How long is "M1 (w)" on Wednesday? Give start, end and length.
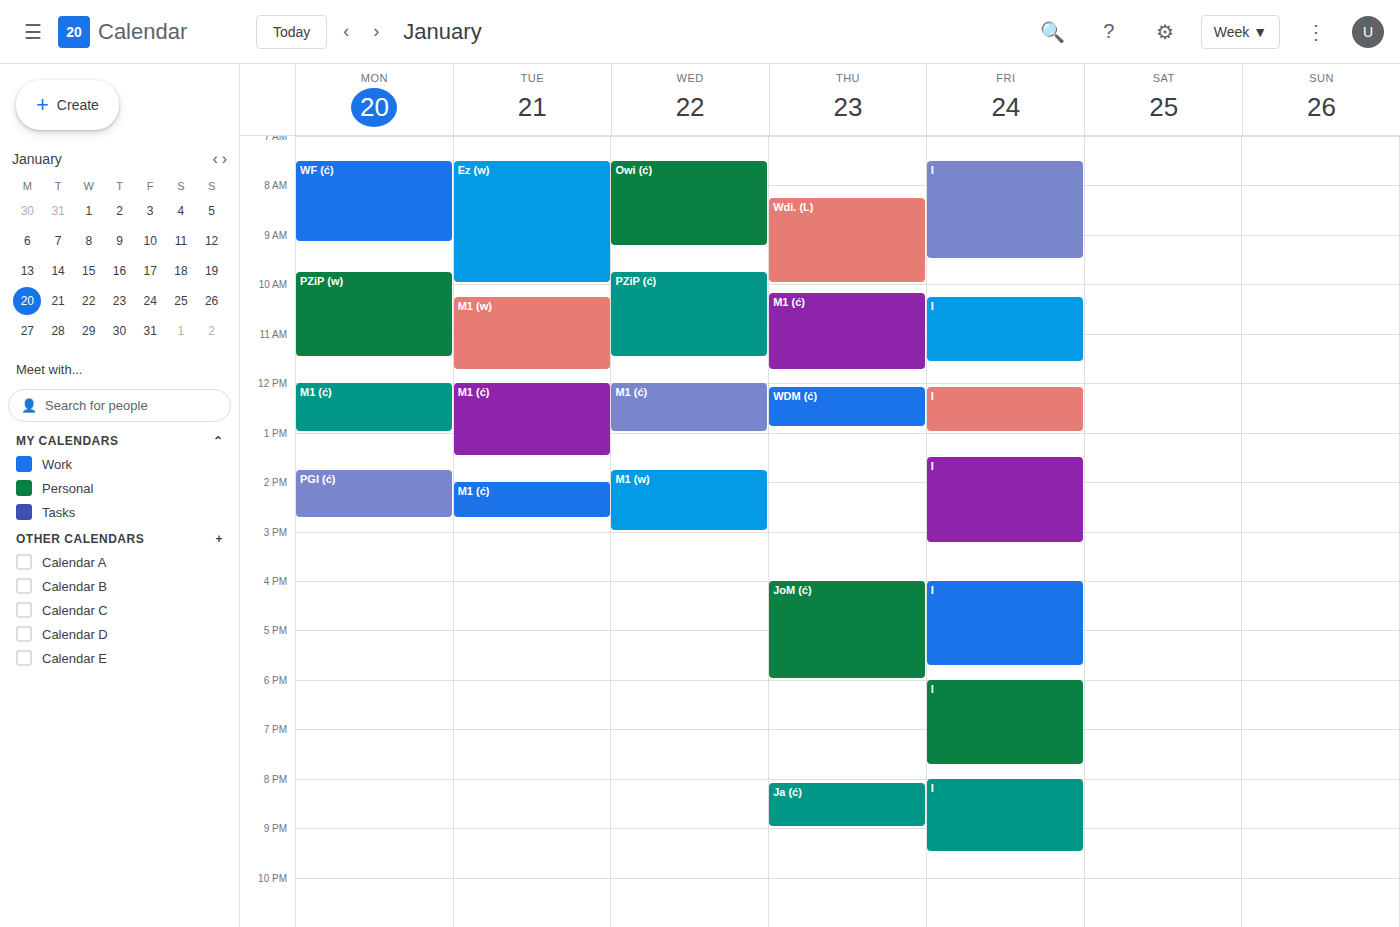
1:45 PM to 3:00 PM, 1 hour 15 minutes